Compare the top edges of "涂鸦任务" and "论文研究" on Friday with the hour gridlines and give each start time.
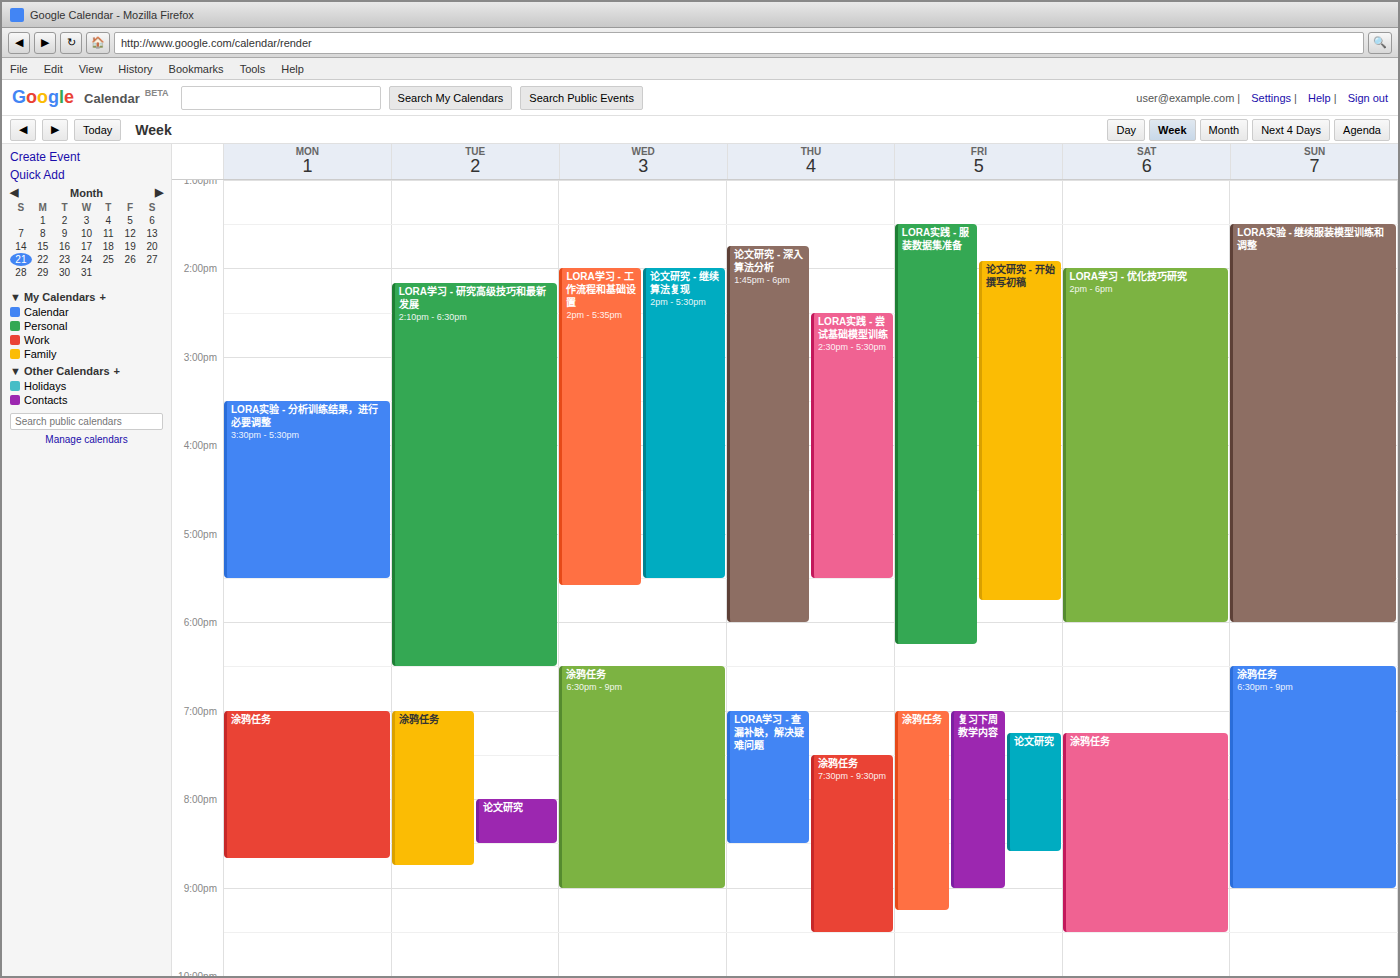
"涂鸦任务": 7:00 PM, exactly on the 7 PM line. "论文研究": 7:15 PM, neither: a quarter of the way from the 7 PM line to the 8 PM line.